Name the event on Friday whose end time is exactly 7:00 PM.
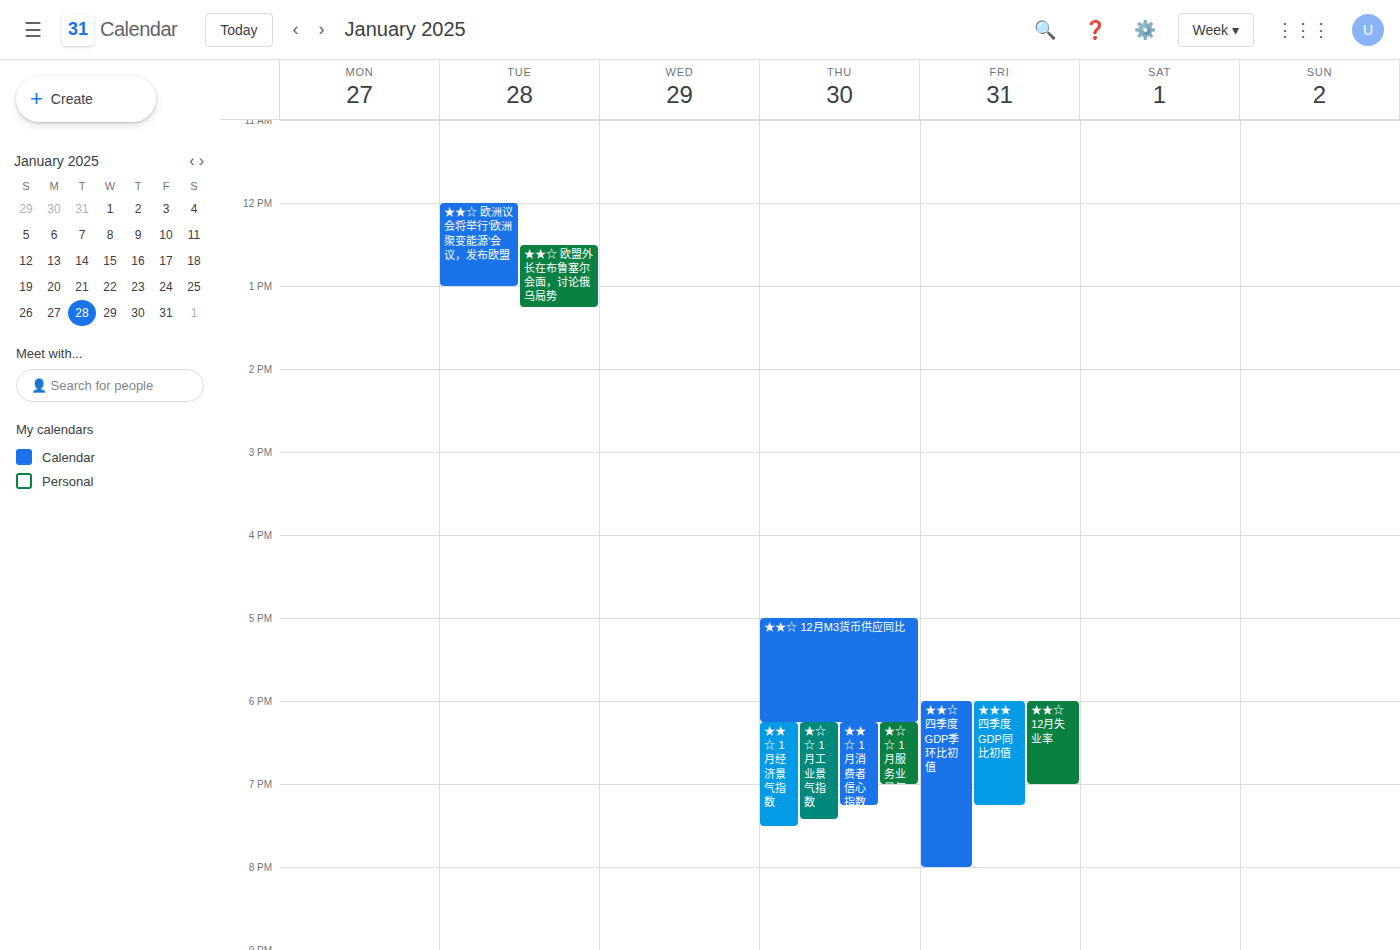
"★★☆ 12月失业率"